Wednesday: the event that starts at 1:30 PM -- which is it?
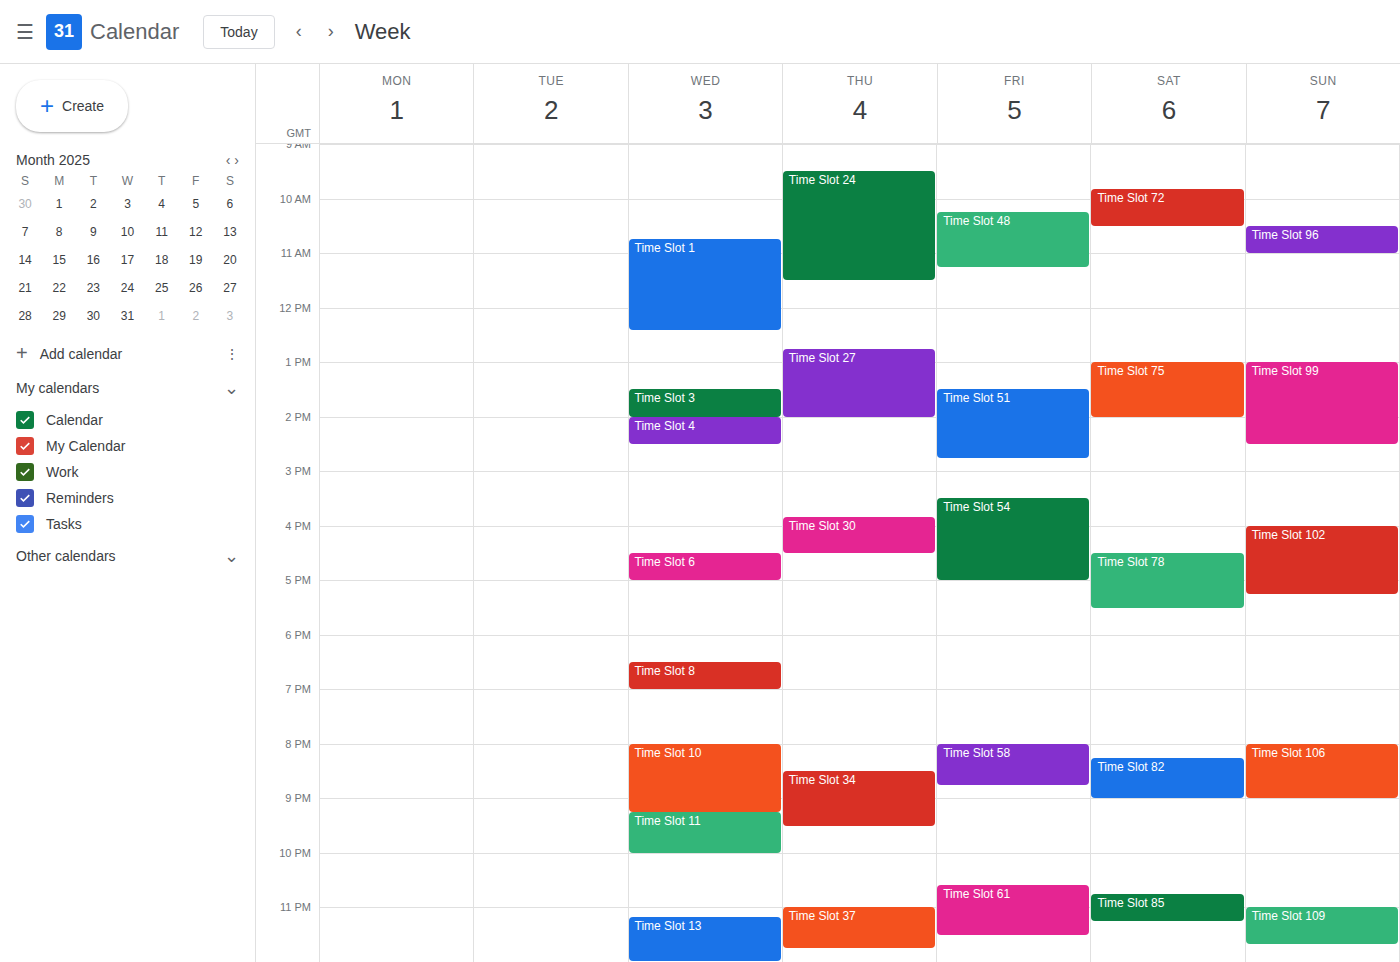
"Time Slot 3"